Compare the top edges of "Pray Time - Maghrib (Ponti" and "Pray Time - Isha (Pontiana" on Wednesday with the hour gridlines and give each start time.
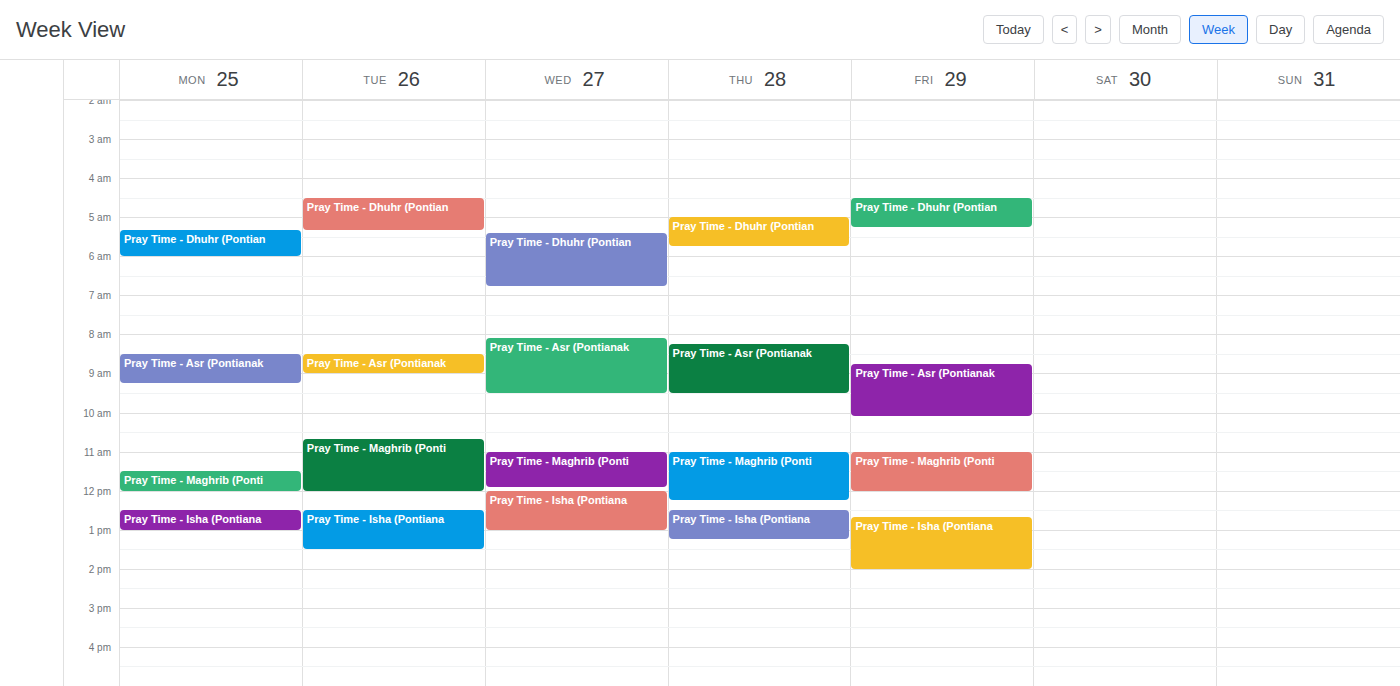
"Pray Time - Maghrib (Ponti": 11:00, exactly on the 11:00 line. "Pray Time - Isha (Pontiana": 12:00, exactly on the 12:00 line.